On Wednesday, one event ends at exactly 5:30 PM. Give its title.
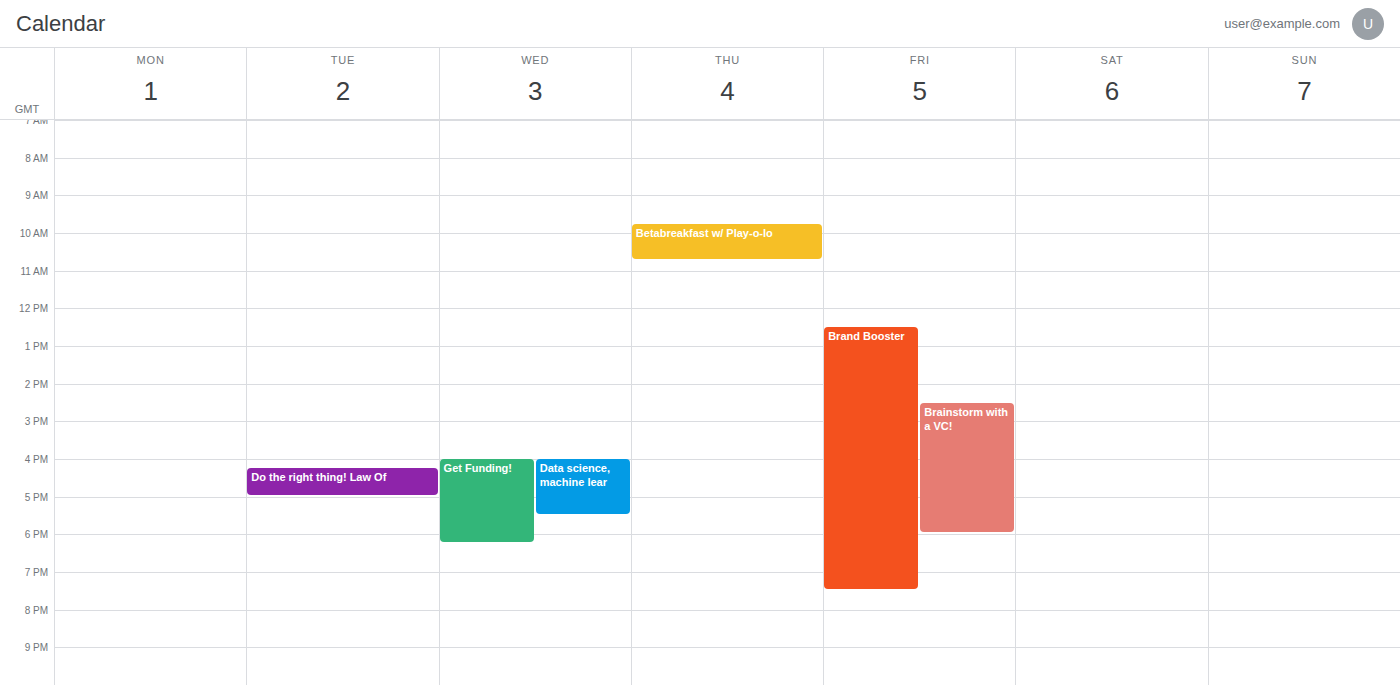
"Data science, machine lear"